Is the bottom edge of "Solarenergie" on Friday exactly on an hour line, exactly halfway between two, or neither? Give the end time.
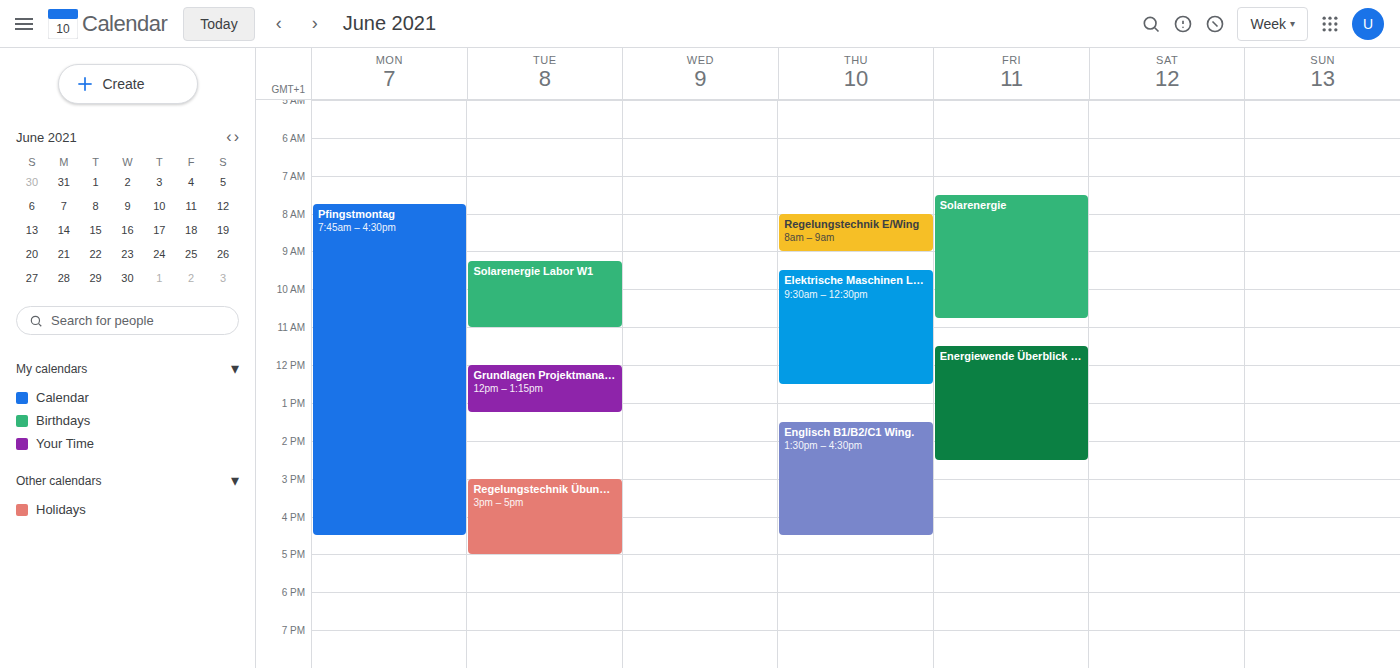
10:45 AM -- neither: three quarters of the way from the 10 AM line to the 11 AM line.